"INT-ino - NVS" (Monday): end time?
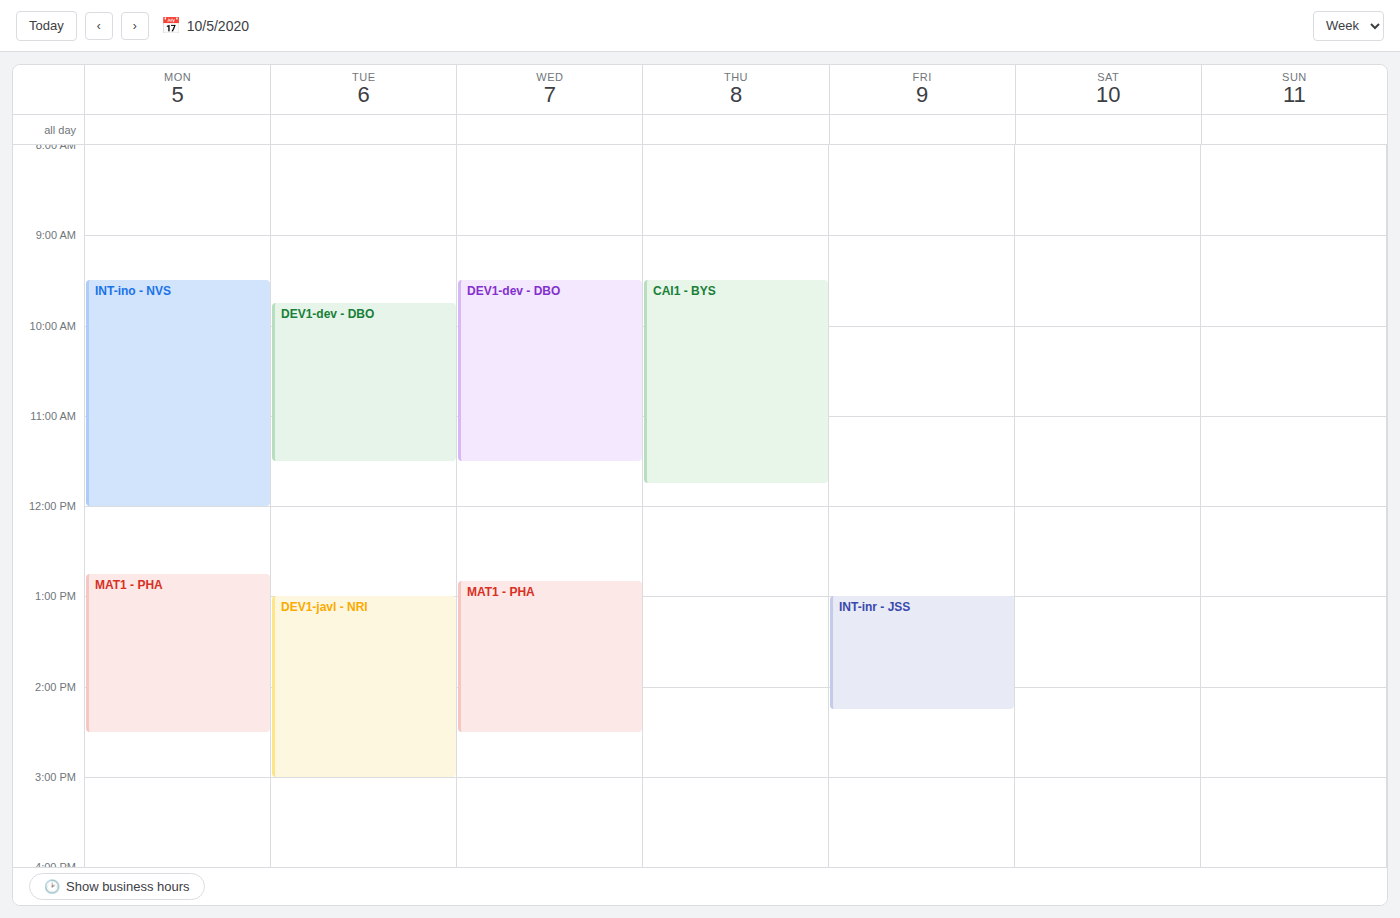
12:00 PM